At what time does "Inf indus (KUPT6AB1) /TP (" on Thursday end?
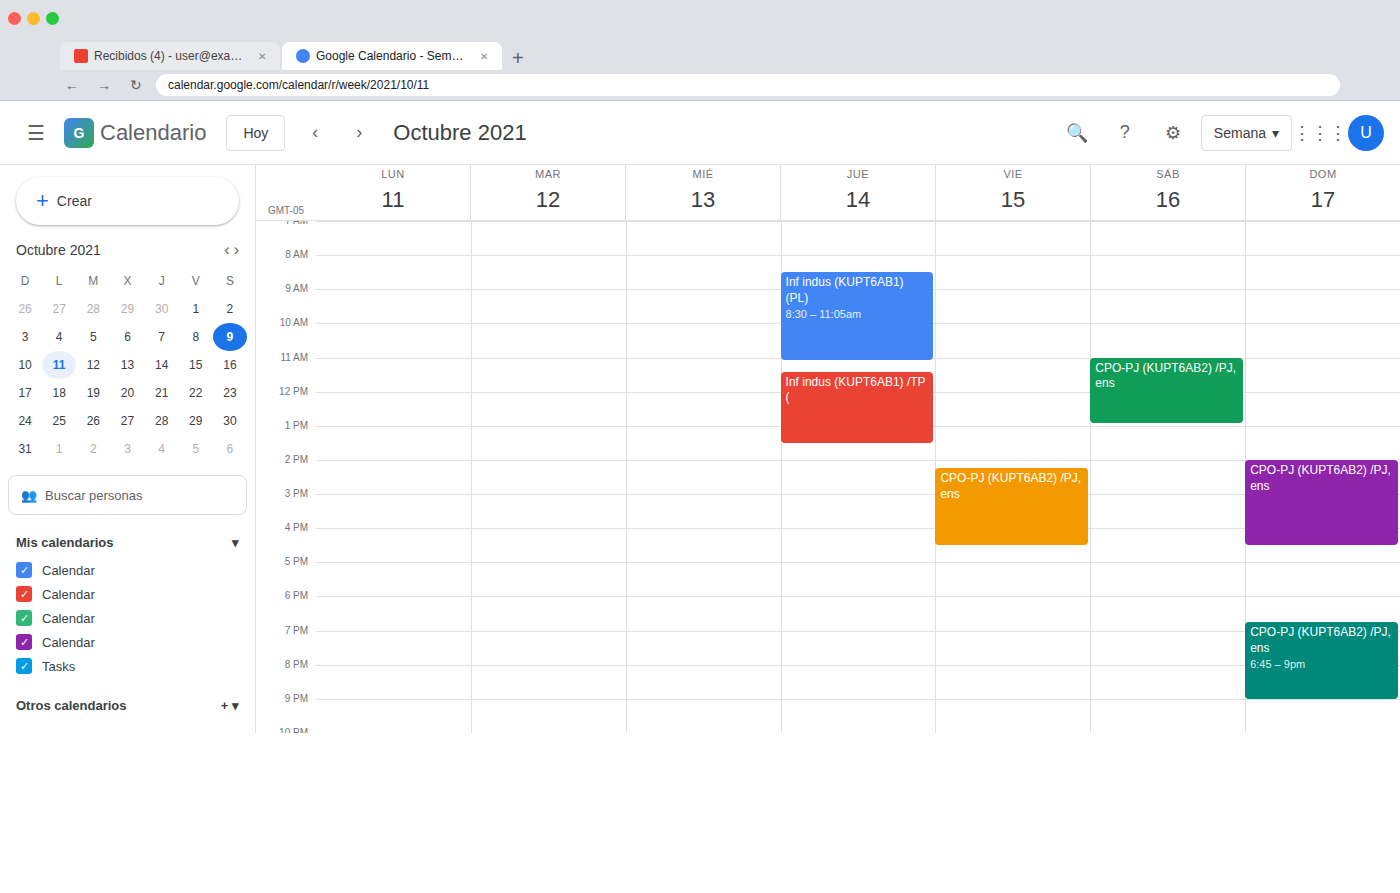
1:30 PM